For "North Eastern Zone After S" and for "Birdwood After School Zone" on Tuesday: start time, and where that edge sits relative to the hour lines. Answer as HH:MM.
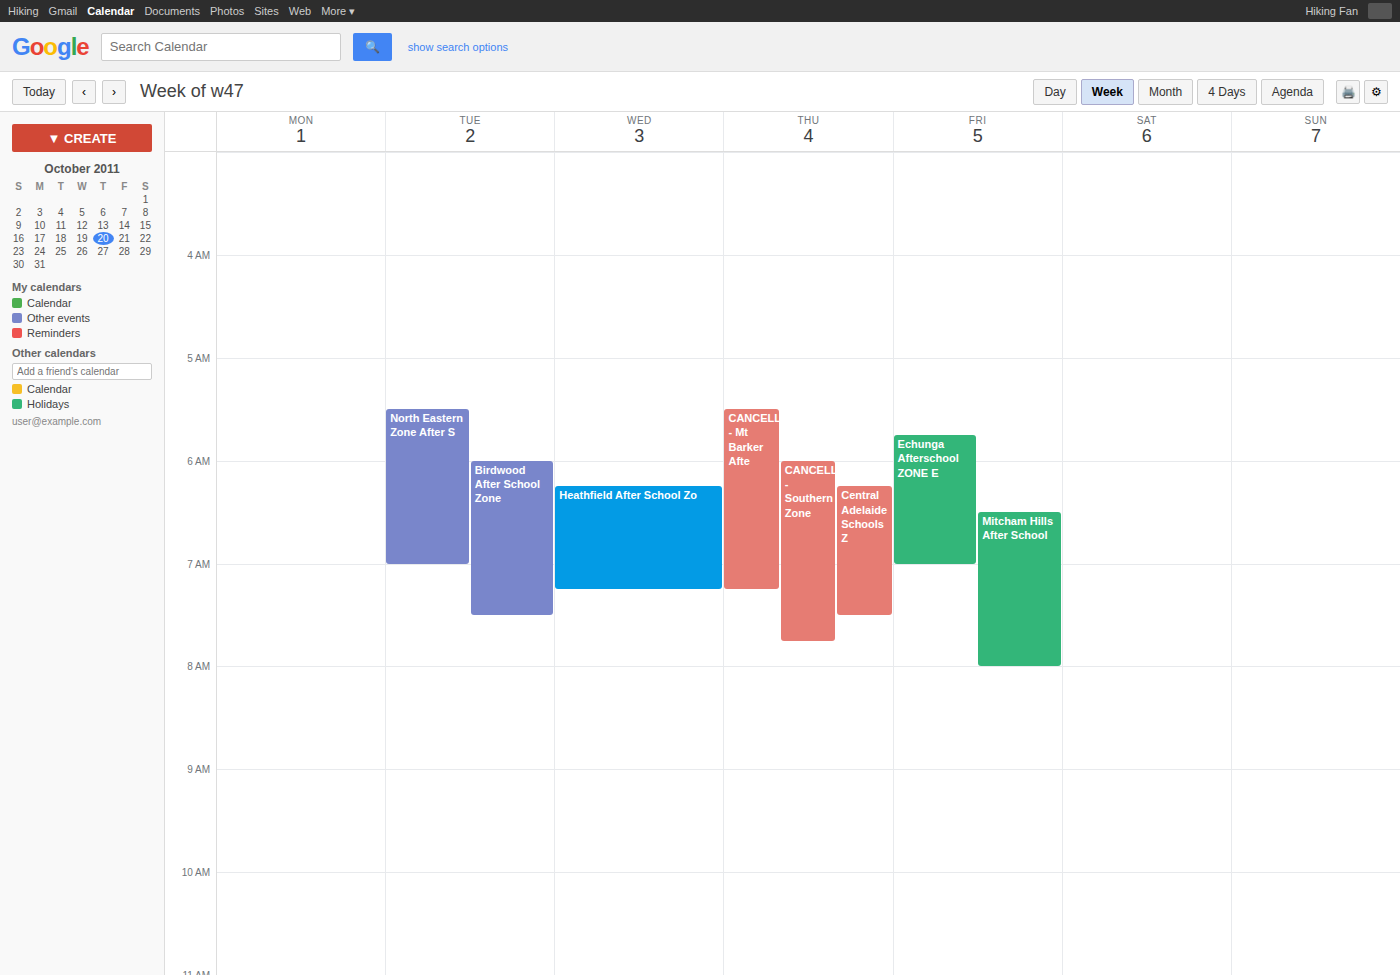
"North Eastern Zone After S": 05:30, halfway between the 05:00 and 06:00 lines. "Birdwood After School Zone": 06:00, exactly on the 06:00 line.